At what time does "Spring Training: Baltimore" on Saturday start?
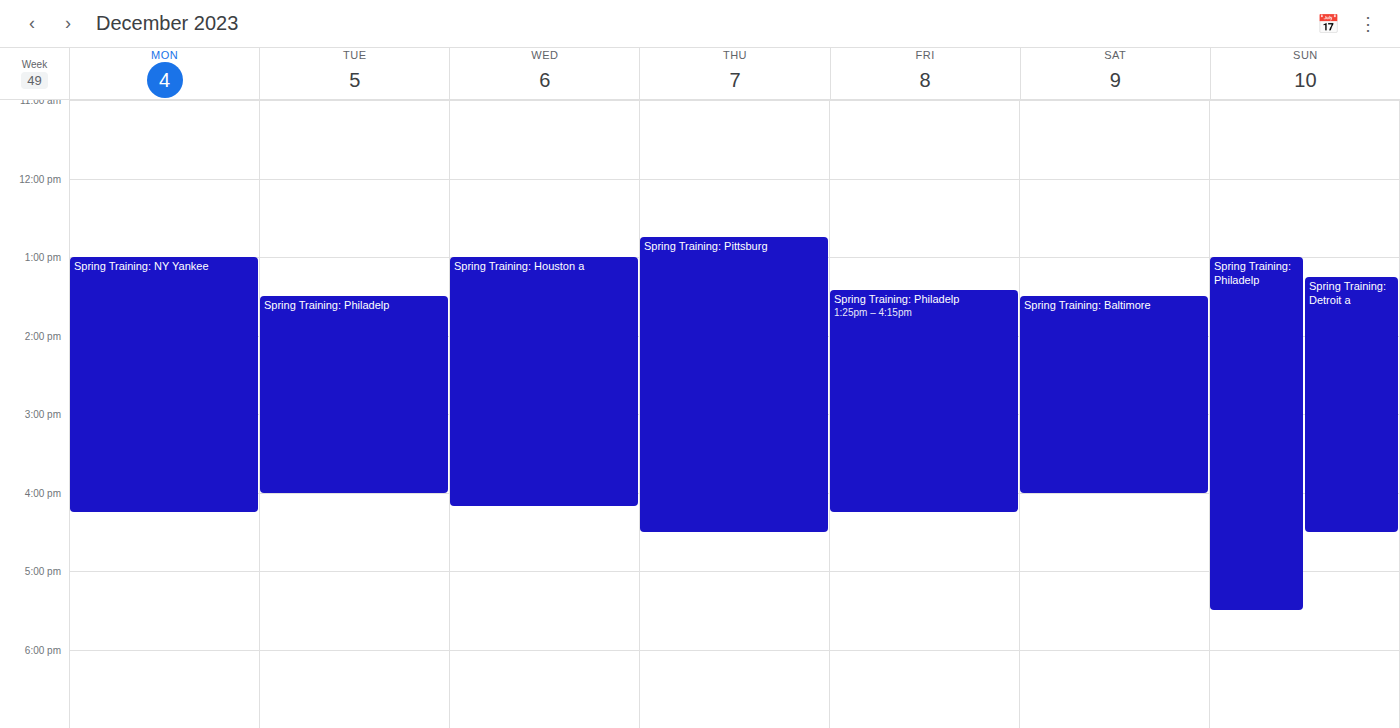
1:30 PM